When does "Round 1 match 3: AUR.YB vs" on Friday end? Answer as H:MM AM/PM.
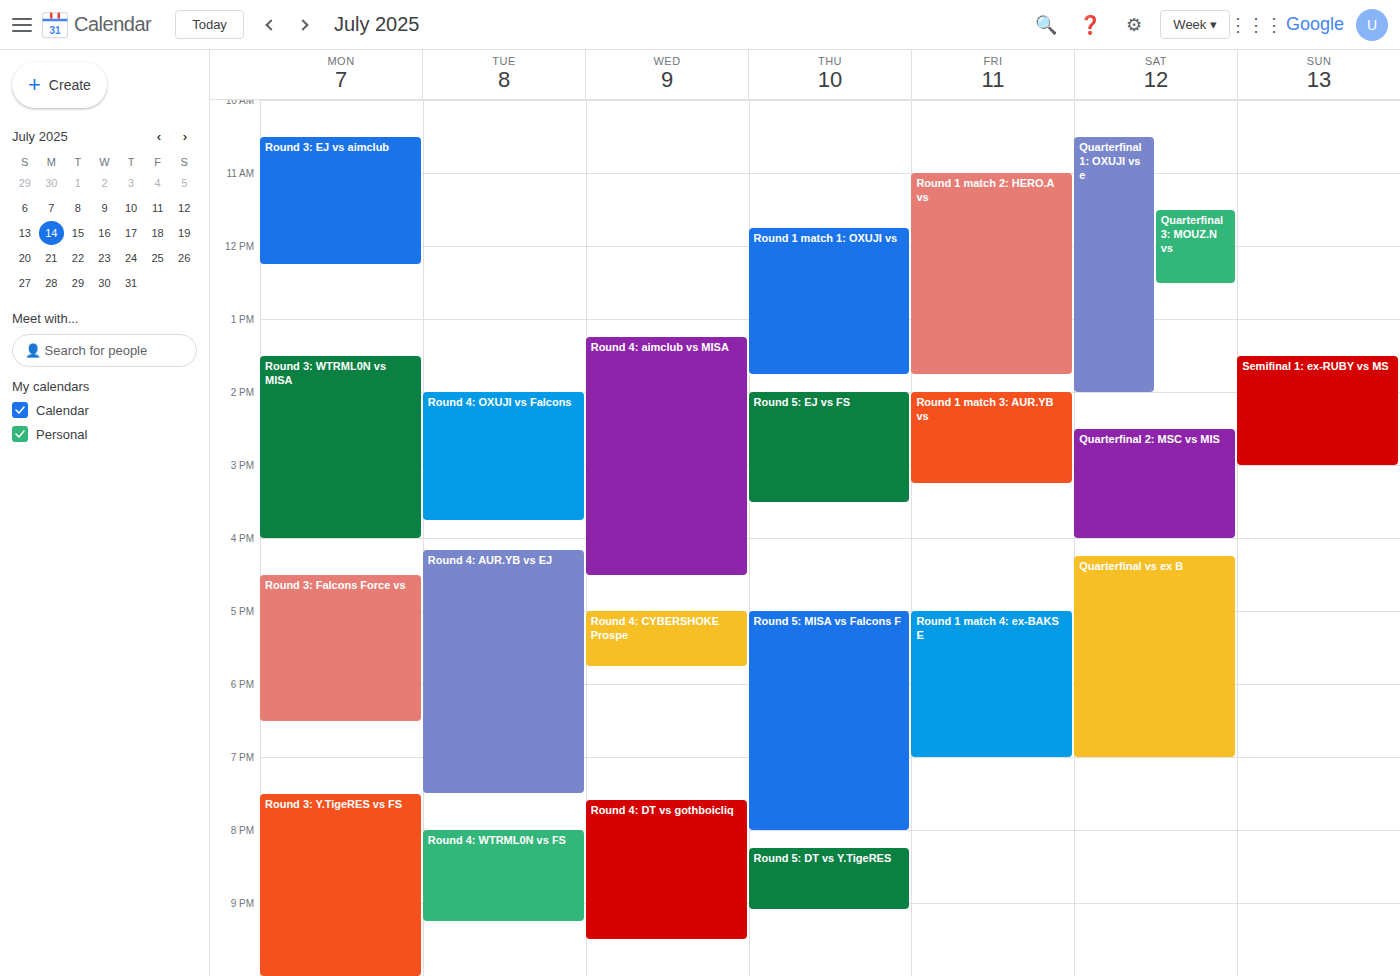
3:15 PM